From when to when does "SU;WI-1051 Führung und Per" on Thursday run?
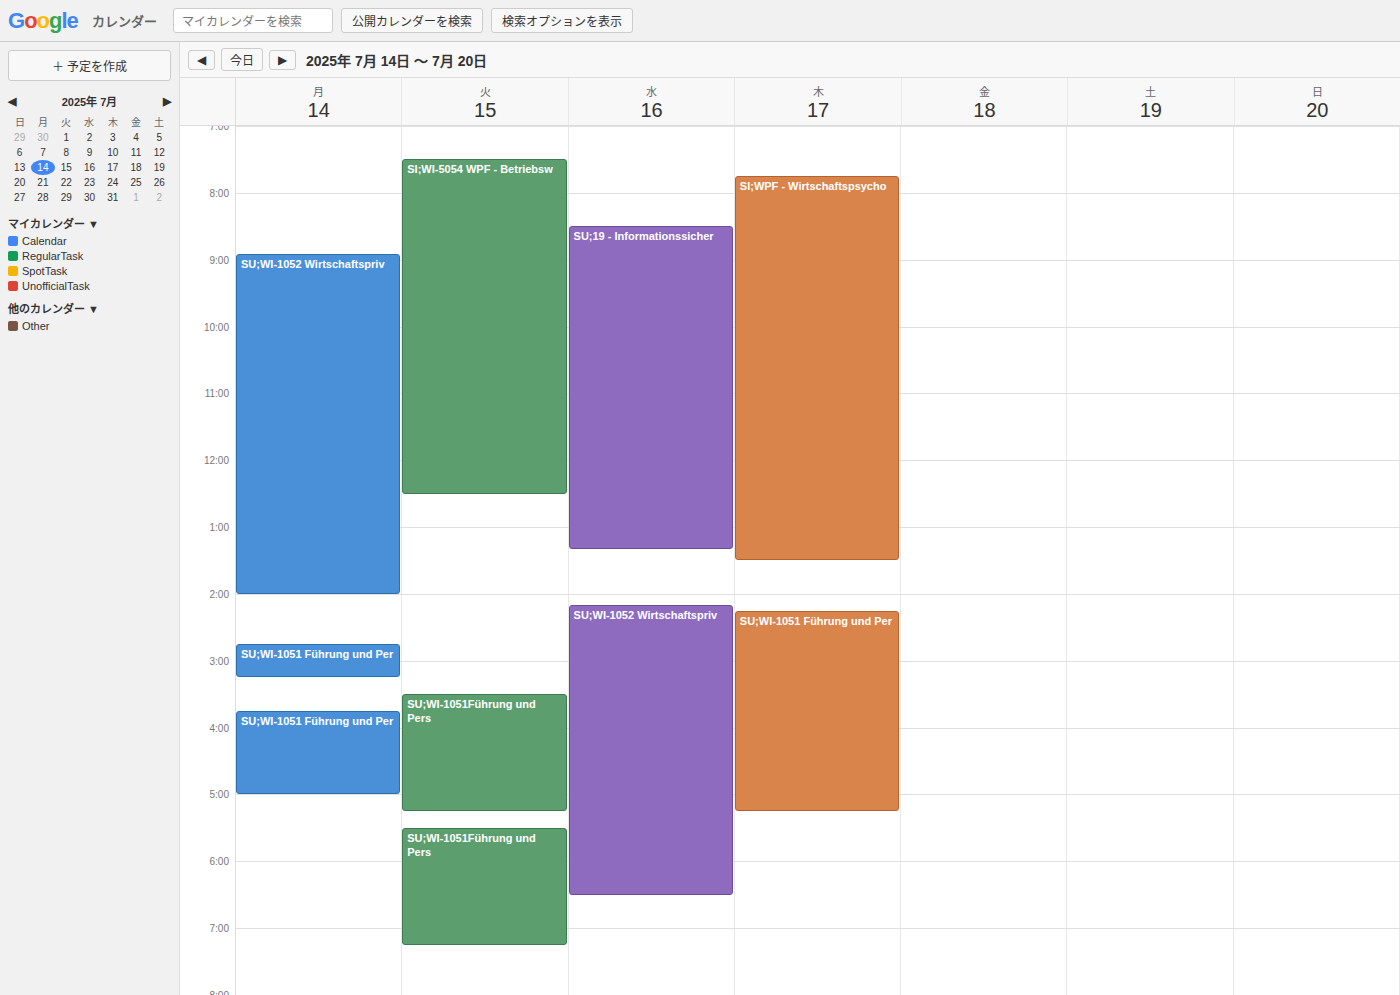
2:15 PM to 5:15 PM